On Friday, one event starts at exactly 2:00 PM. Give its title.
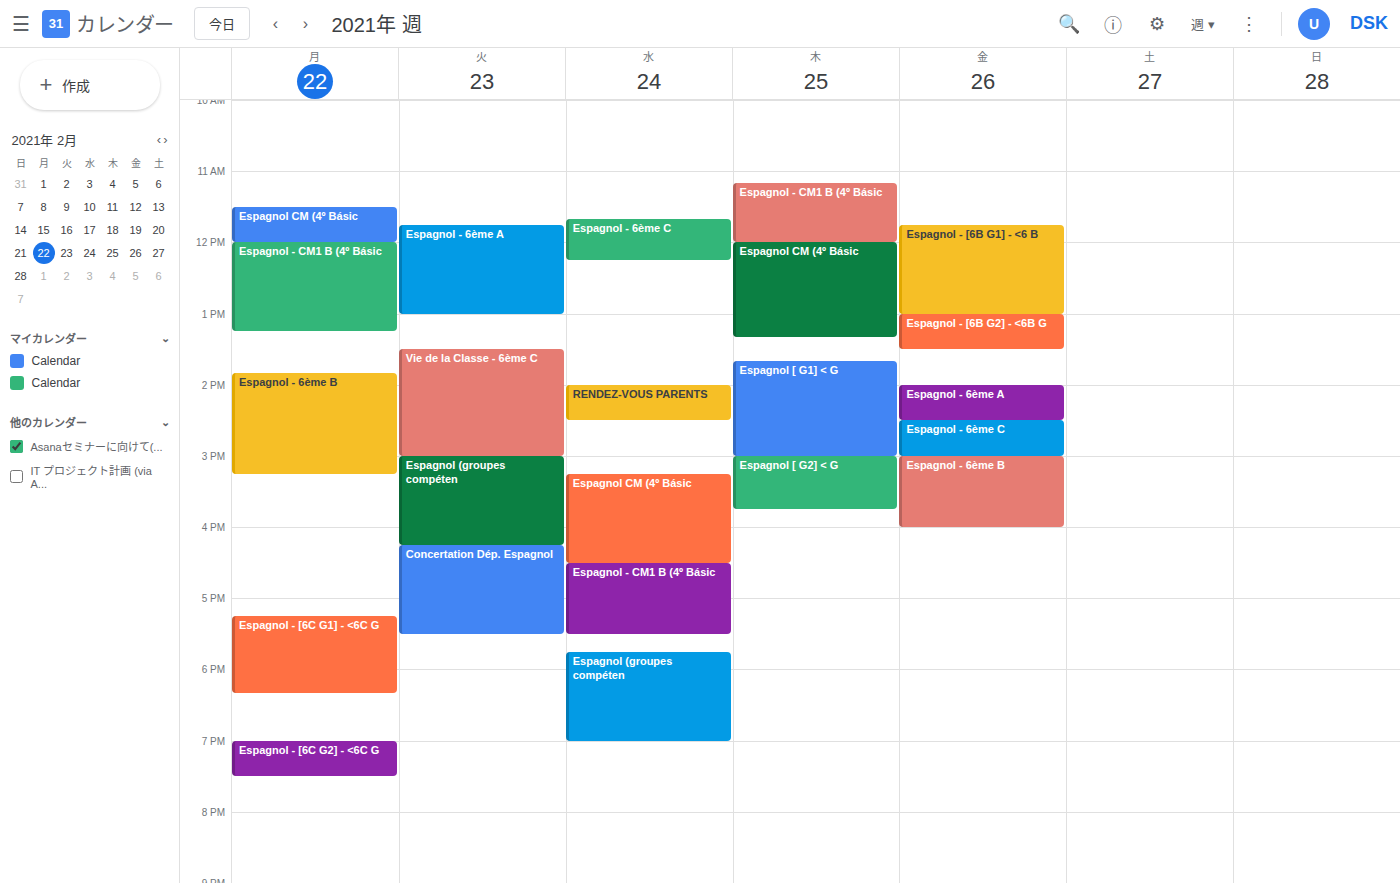
"Espagnol - 6ème A"